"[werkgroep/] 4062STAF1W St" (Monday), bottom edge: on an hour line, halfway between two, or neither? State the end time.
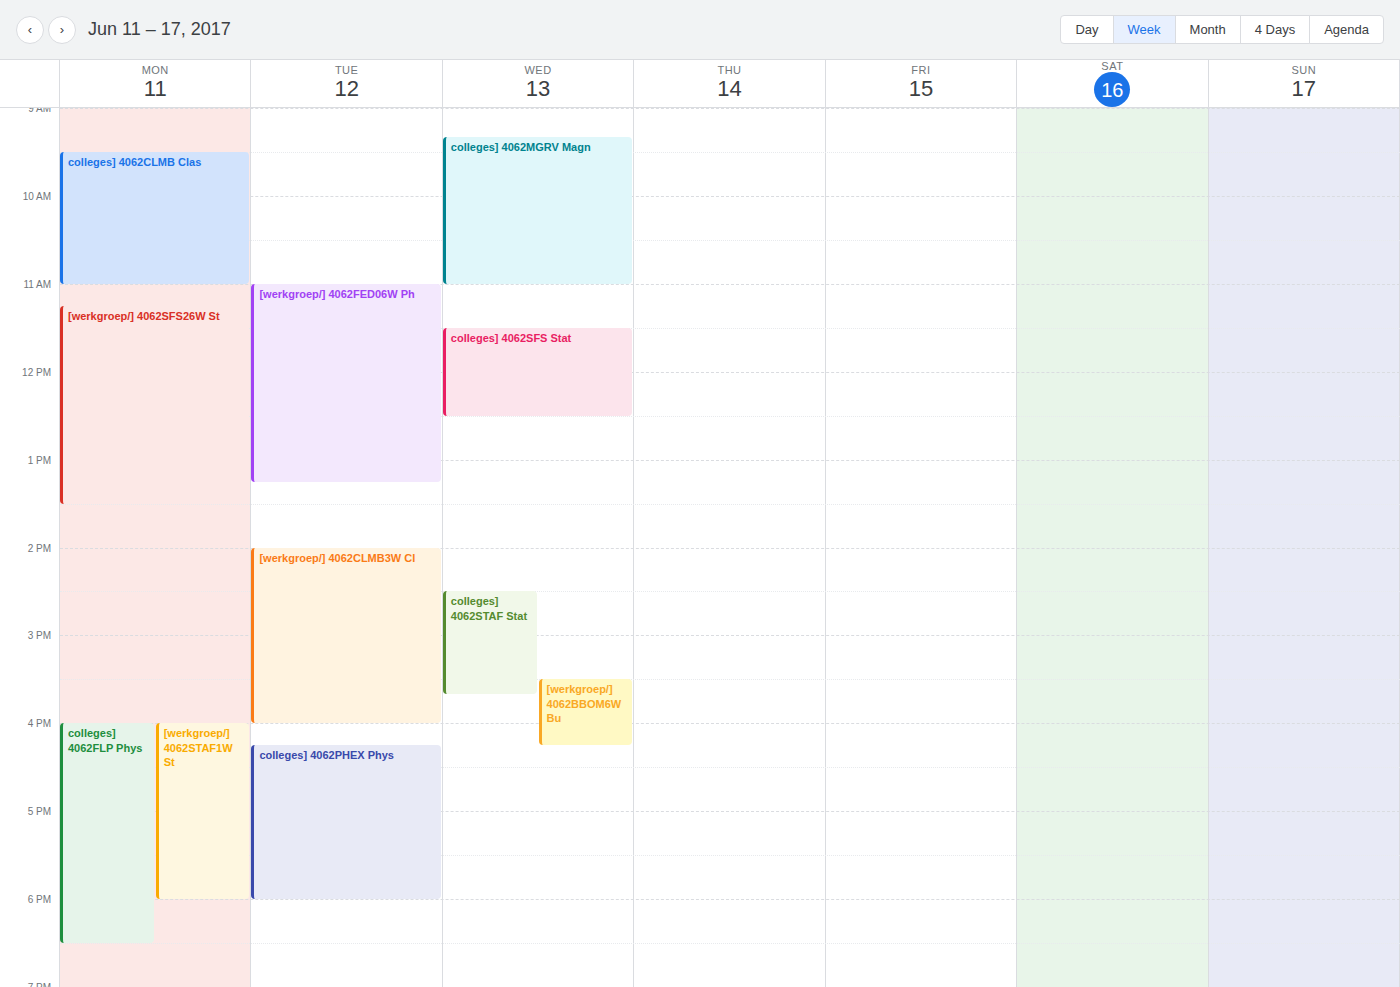
6:00 PM -- exactly on the 6 PM line.